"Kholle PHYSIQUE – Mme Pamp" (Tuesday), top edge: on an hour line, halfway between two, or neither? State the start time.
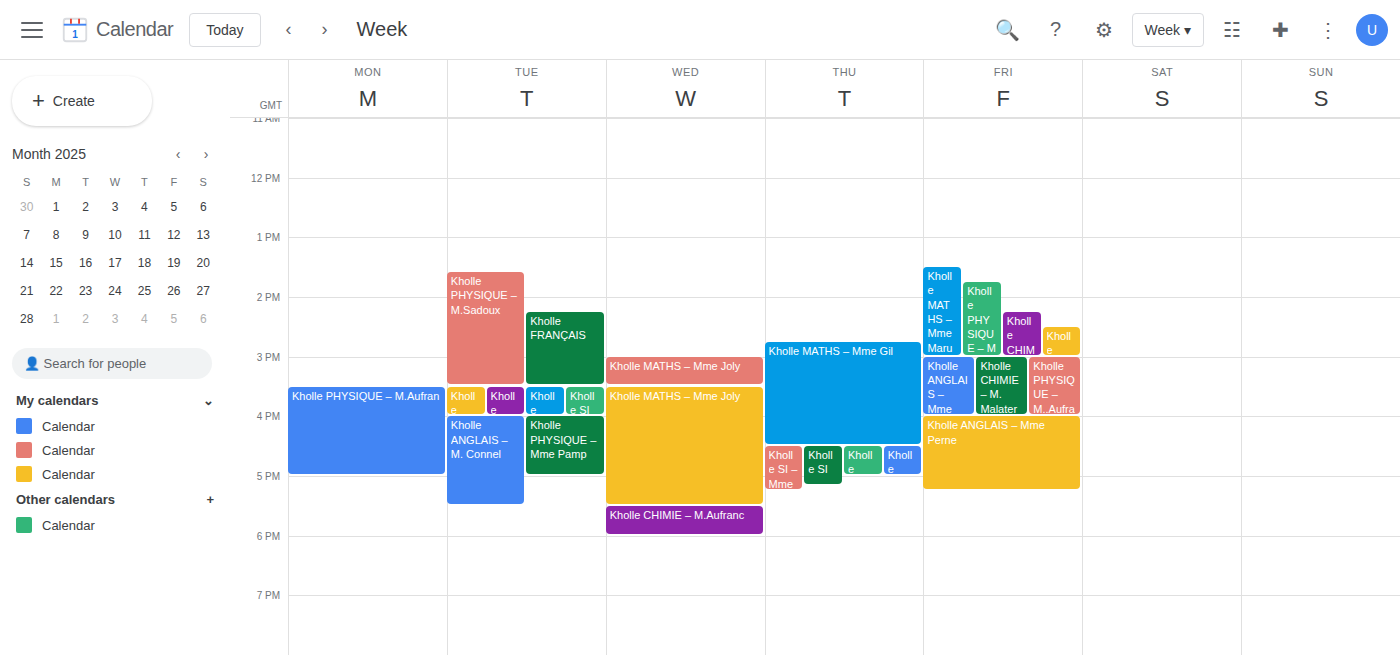
4:00 PM -- exactly on the 4 PM line.